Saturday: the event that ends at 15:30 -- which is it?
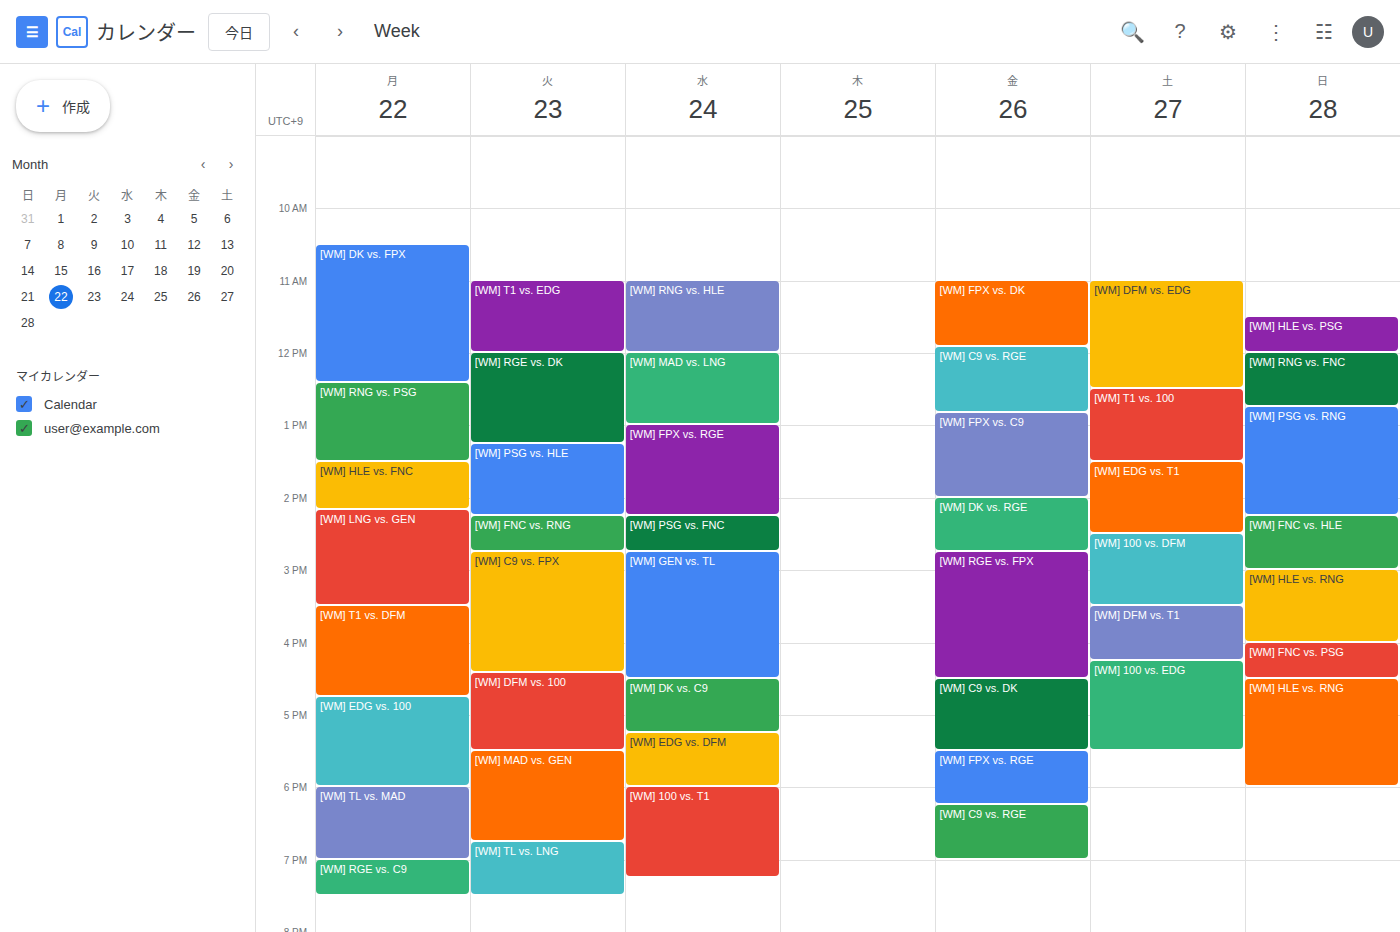
"[WM] 100 vs. DFM"